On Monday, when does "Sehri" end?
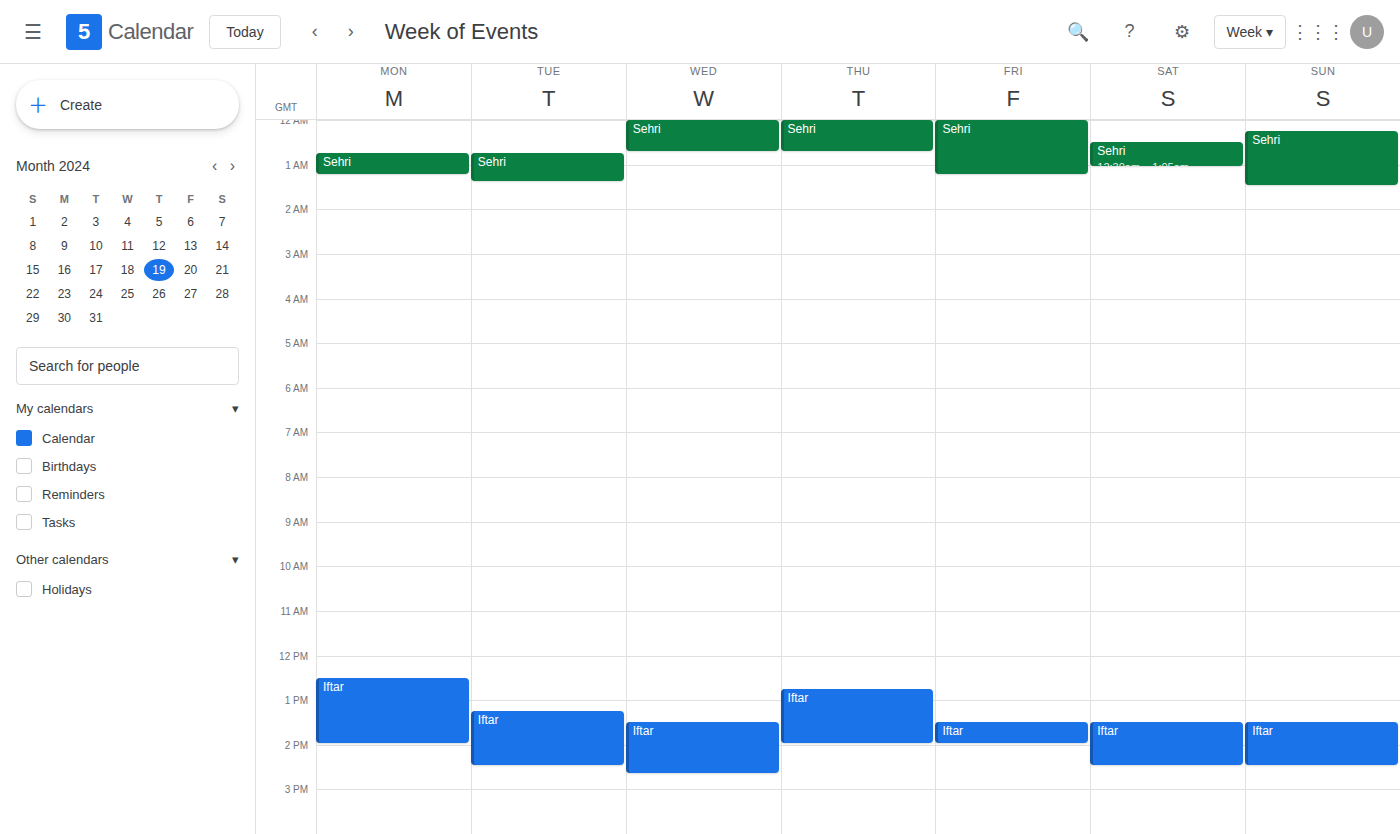
1:15 AM